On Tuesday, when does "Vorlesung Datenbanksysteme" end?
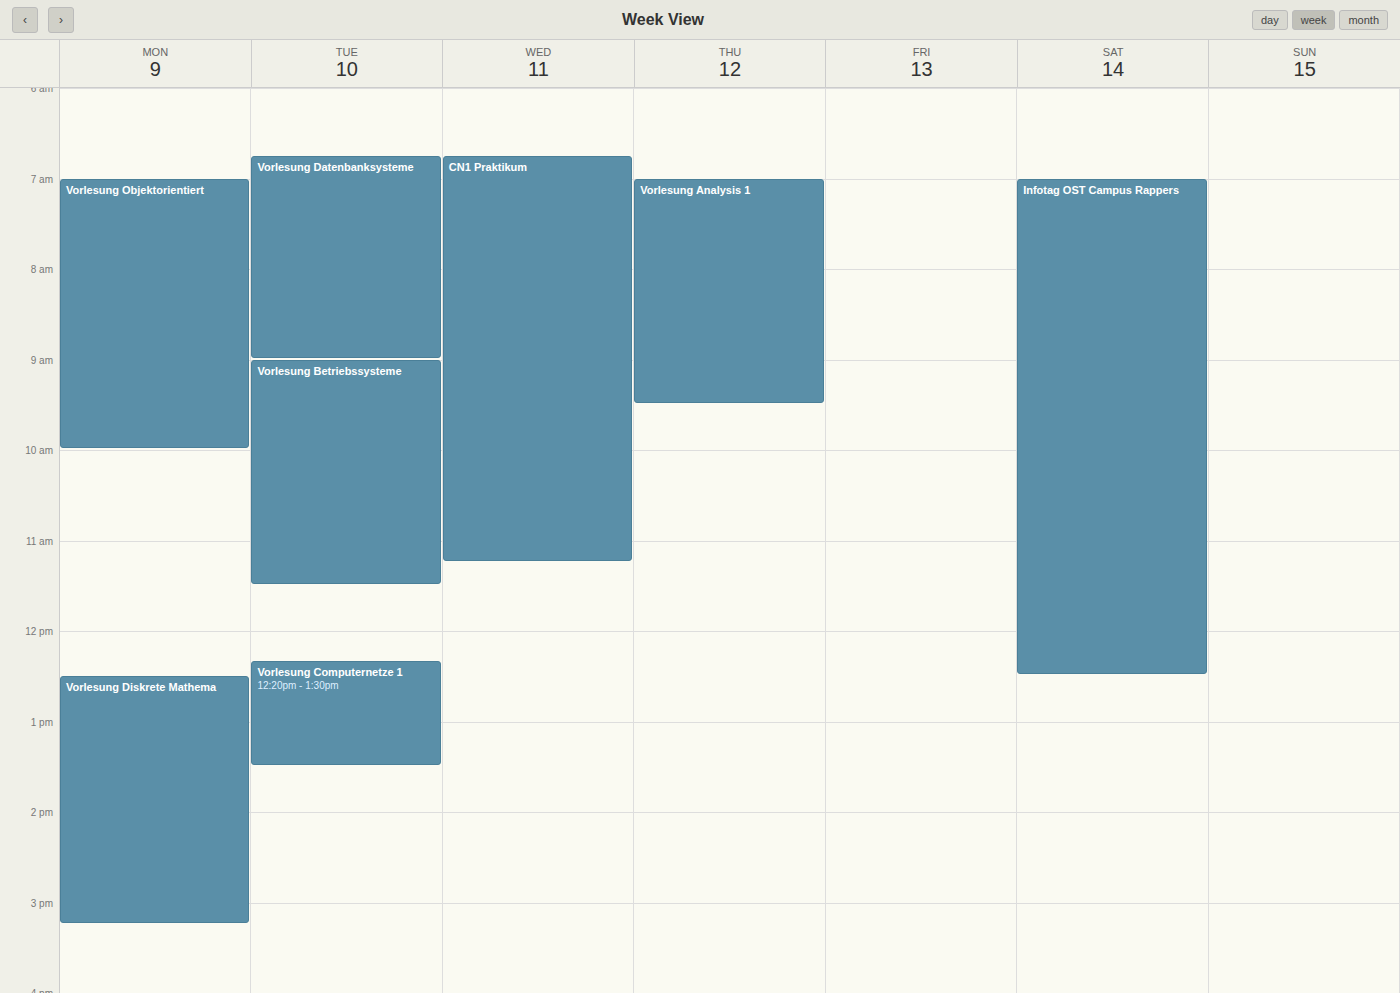
9:00 AM